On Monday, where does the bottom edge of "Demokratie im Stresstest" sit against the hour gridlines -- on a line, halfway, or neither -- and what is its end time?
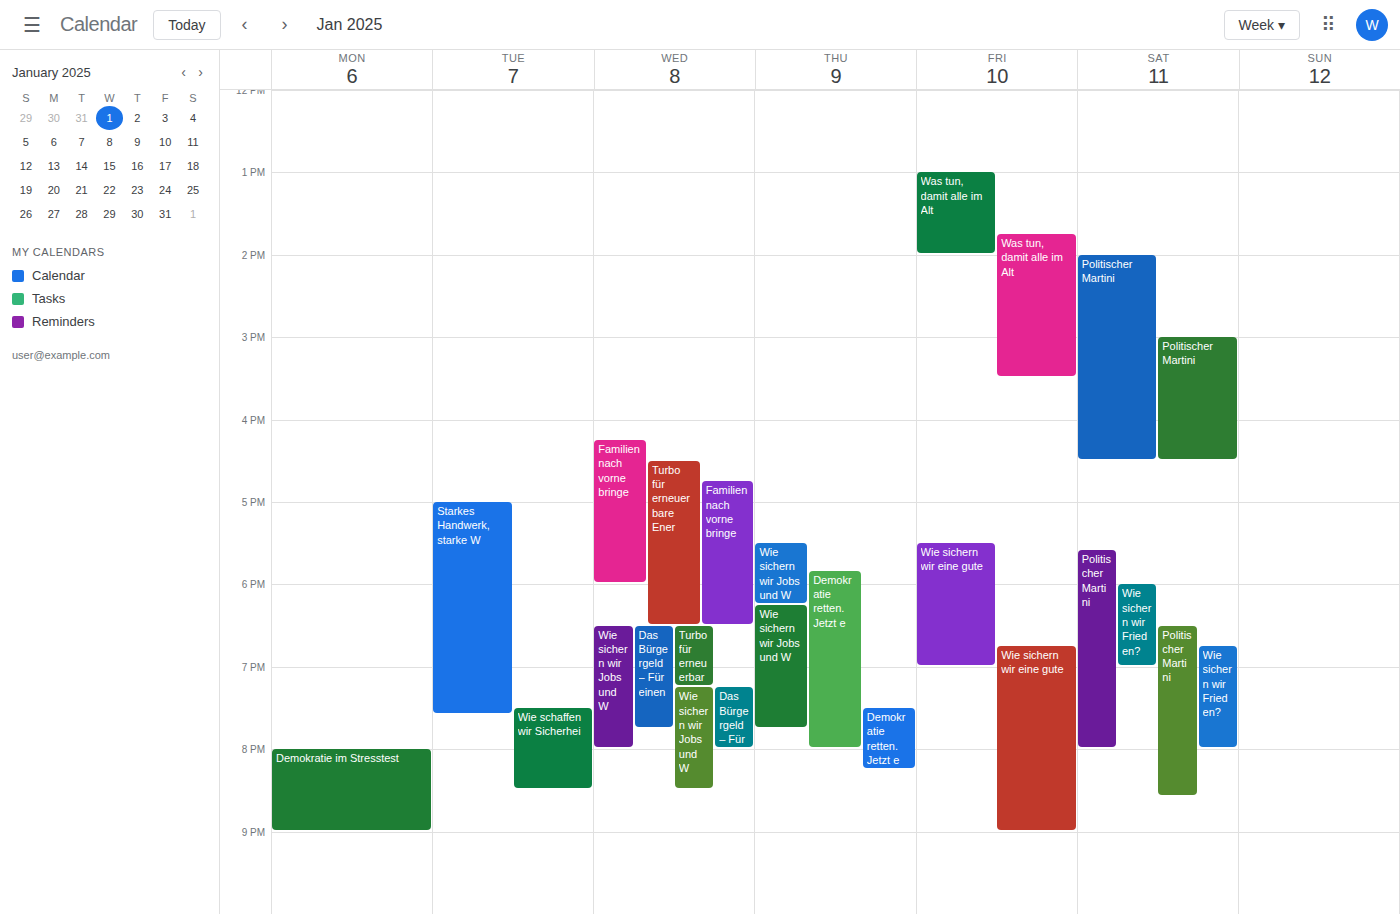
9:00 PM -- exactly on the 9 PM line.